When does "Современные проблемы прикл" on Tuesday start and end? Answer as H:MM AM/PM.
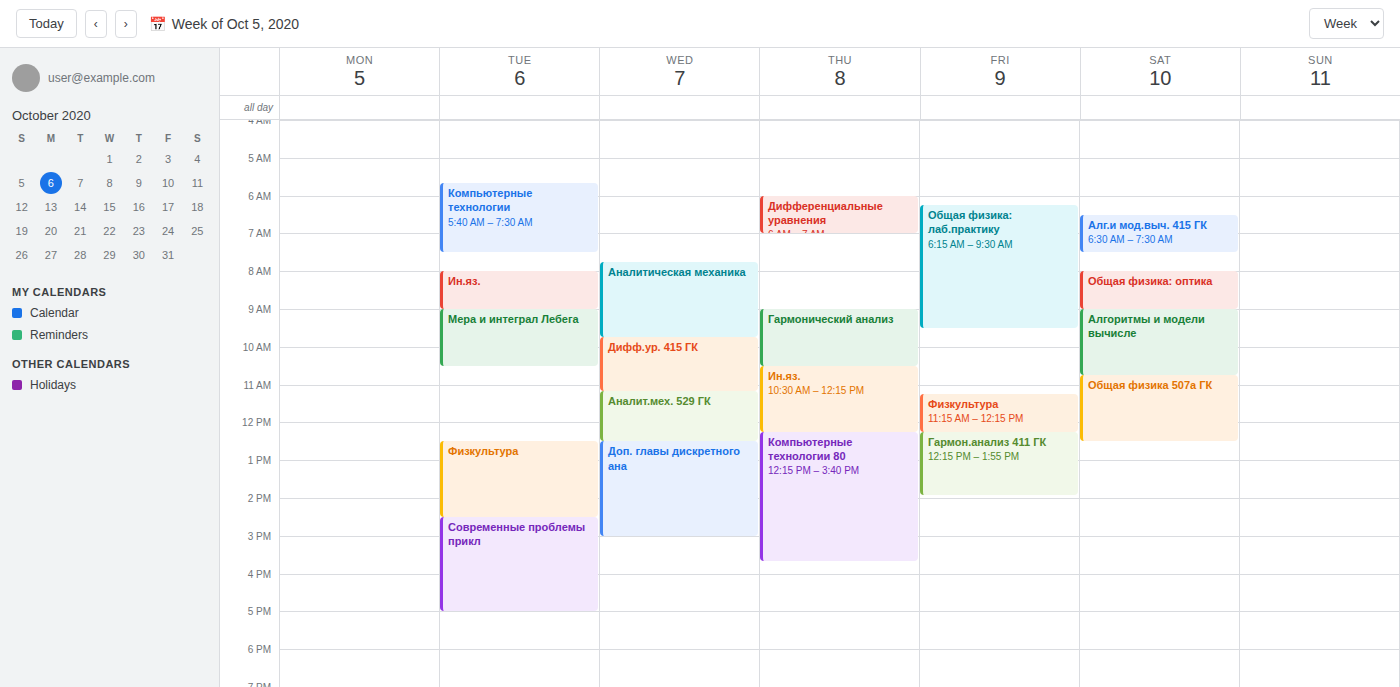
2:30 PM to 5:00 PM